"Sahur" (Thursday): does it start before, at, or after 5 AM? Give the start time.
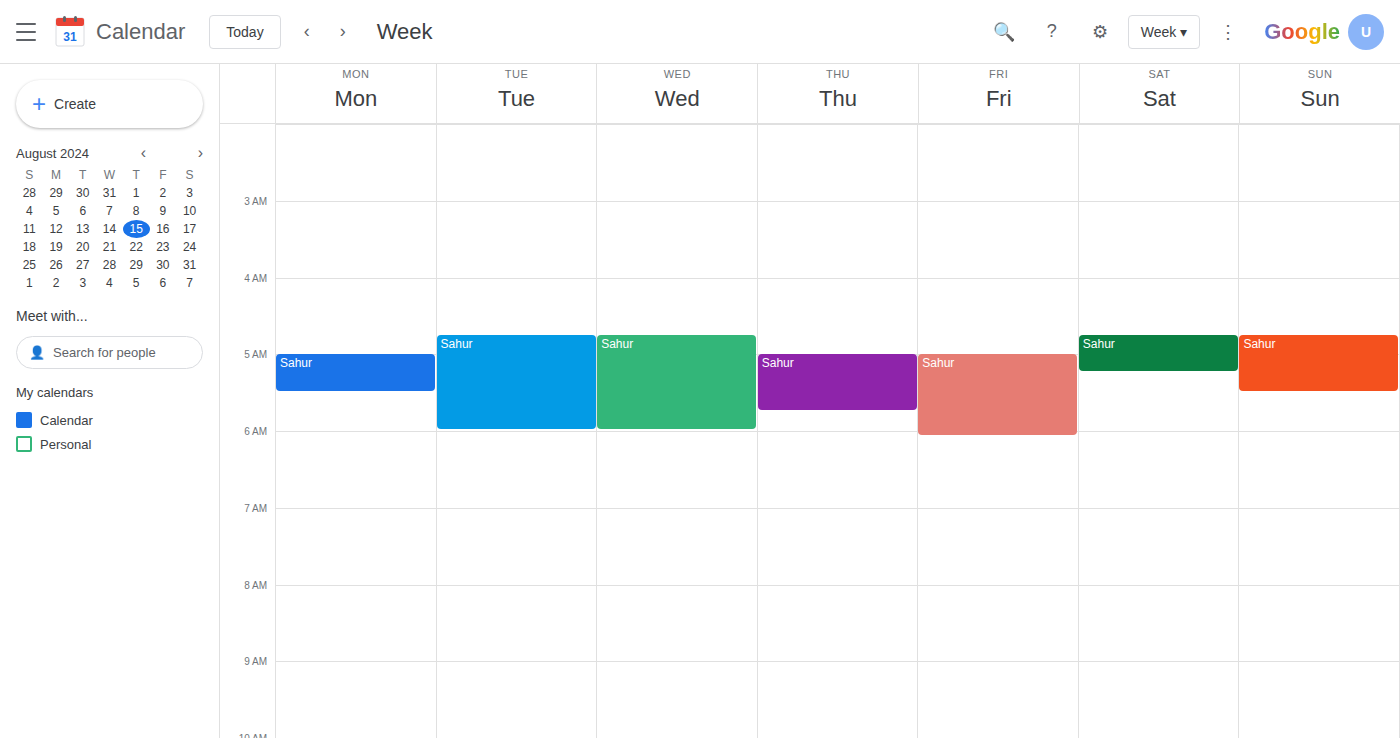
5:00 AM -- exactly at 5 AM, on the 5 AM line.